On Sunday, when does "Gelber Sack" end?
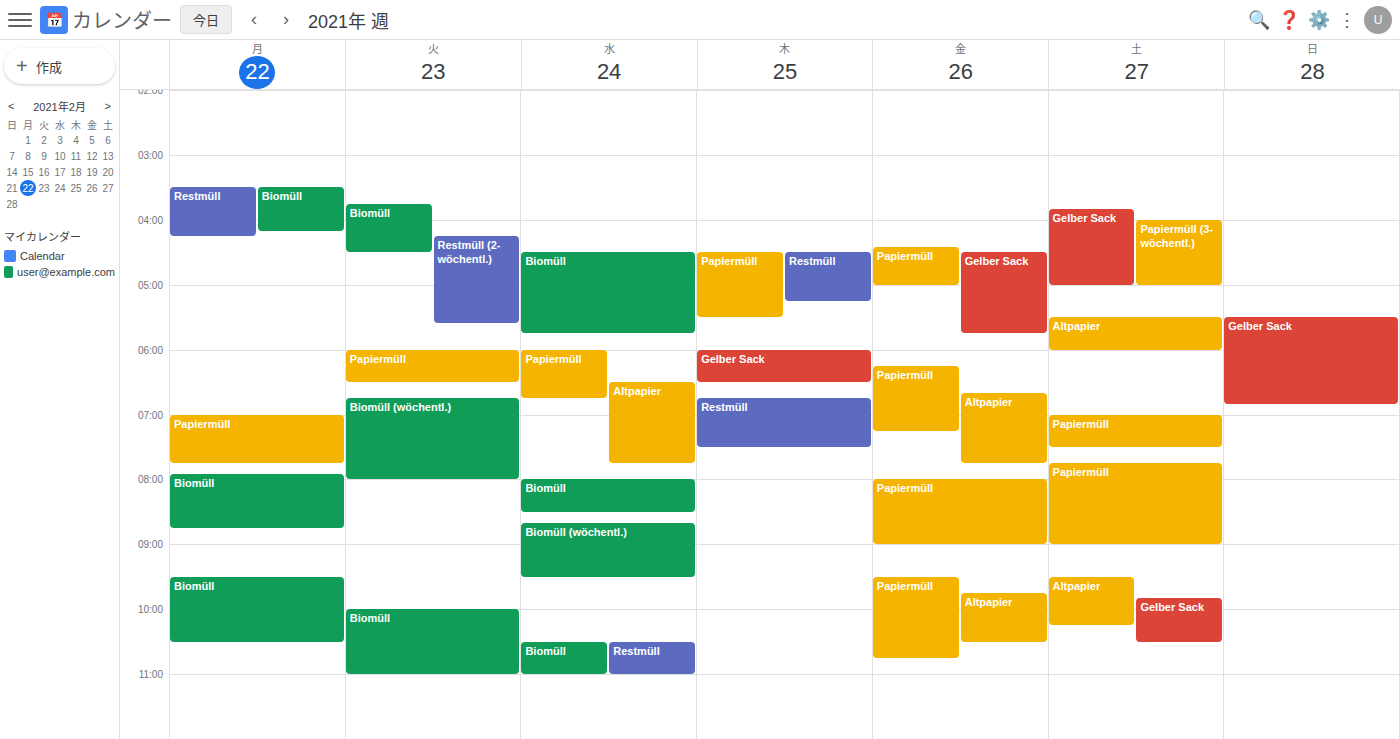
6:50 AM